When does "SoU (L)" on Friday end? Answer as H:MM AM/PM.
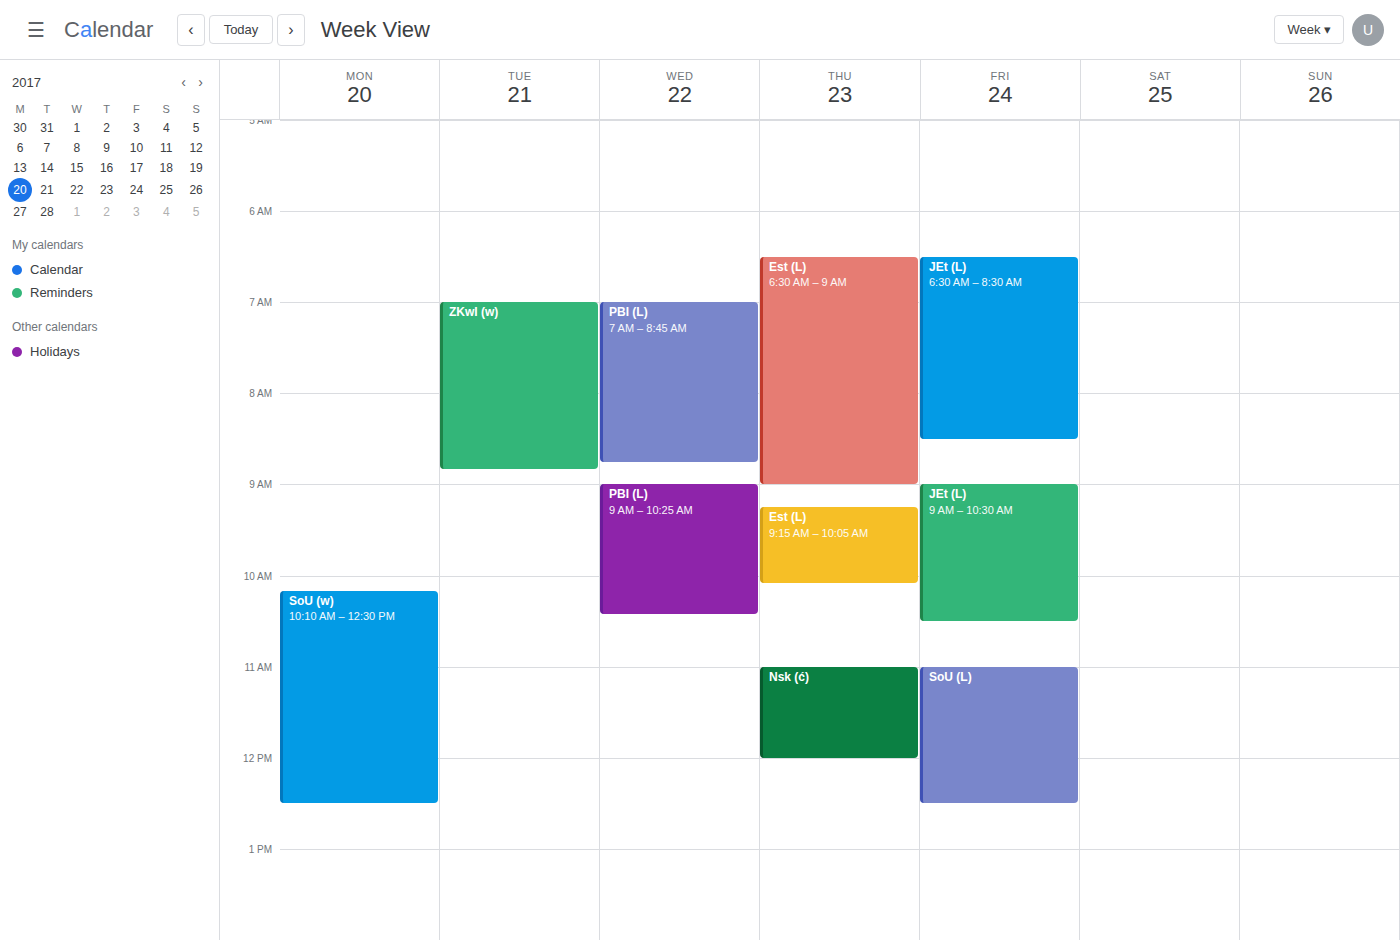
12:30 PM